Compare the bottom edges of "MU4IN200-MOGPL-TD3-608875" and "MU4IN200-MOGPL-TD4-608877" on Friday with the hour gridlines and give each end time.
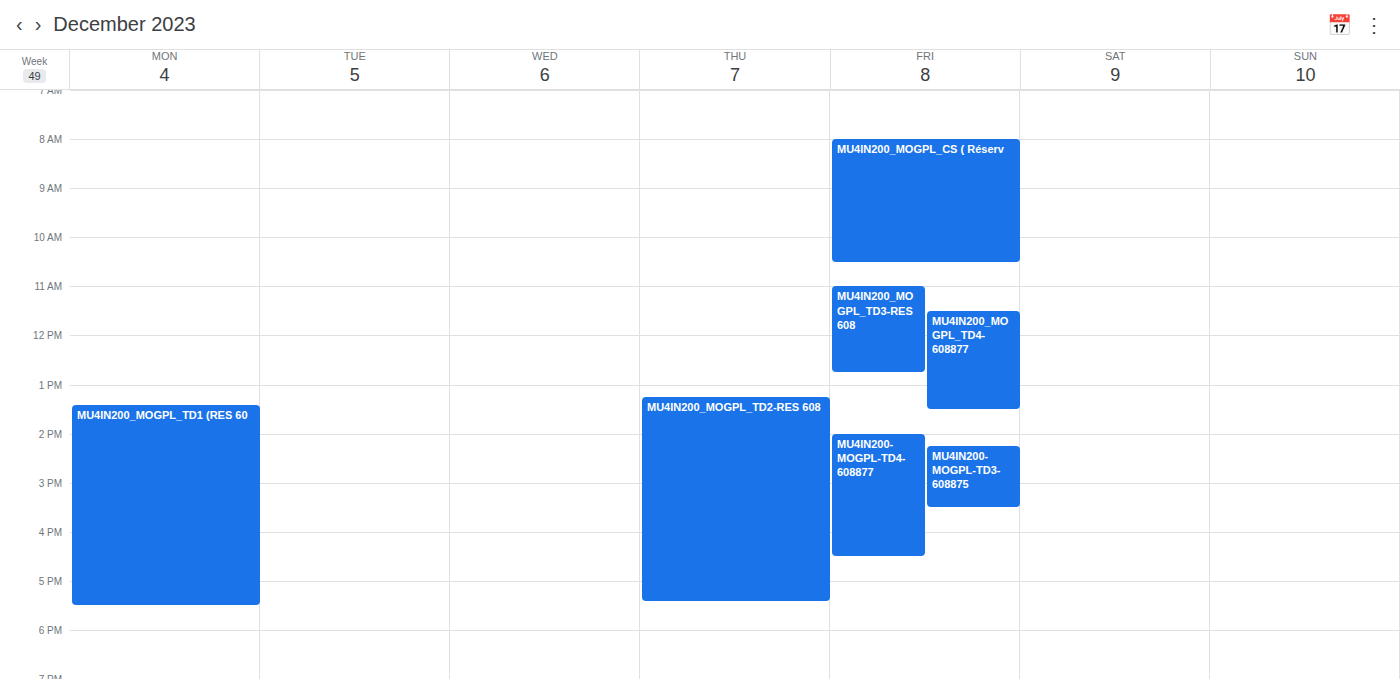
"MU4IN200-MOGPL-TD3-608875": 3:30 PM, halfway between the 3 PM and 4 PM lines. "MU4IN200-MOGPL-TD4-608877": 4:30 PM, halfway between the 4 PM and 5 PM lines.